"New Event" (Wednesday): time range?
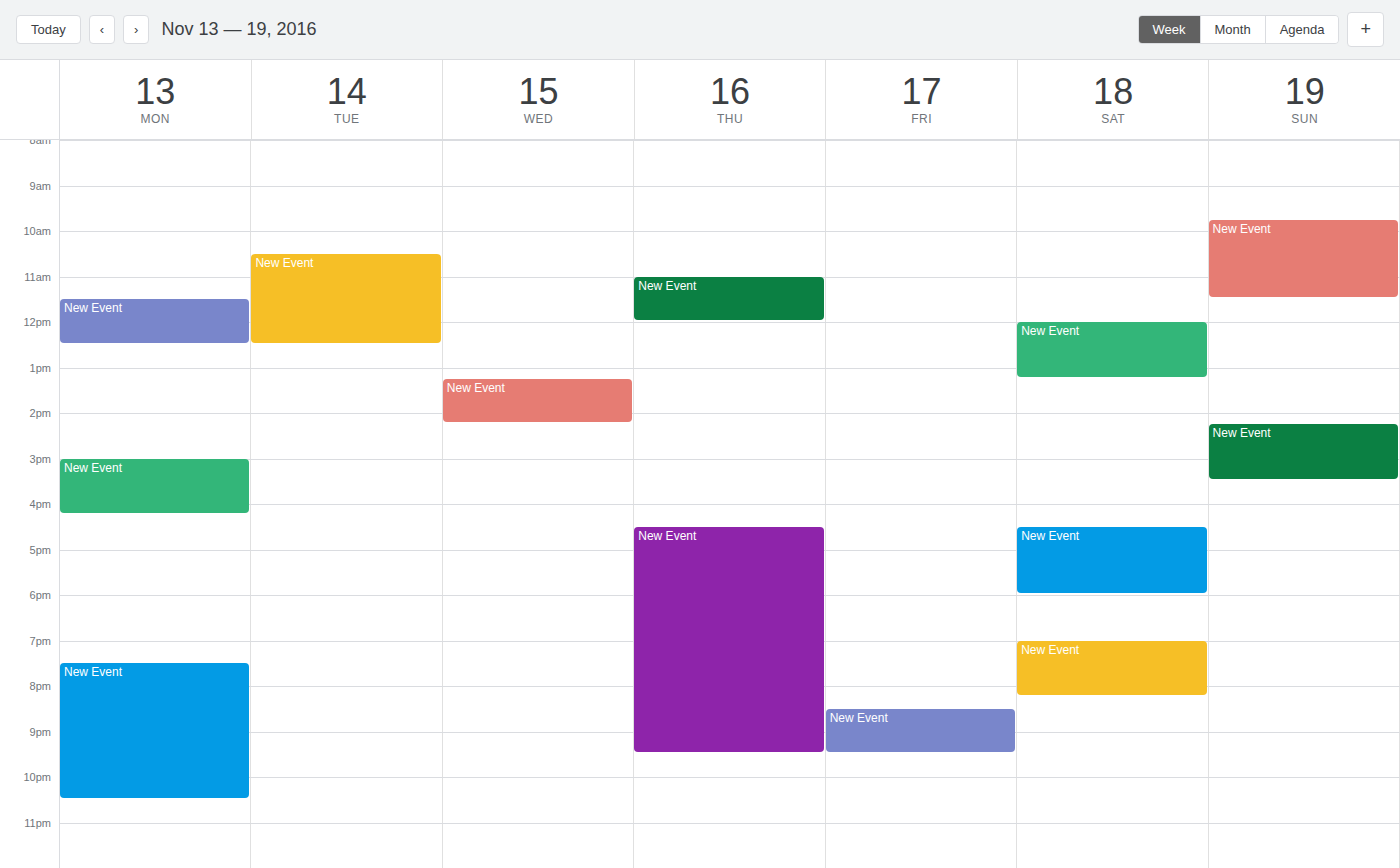
1:15 PM to 2:15 PM